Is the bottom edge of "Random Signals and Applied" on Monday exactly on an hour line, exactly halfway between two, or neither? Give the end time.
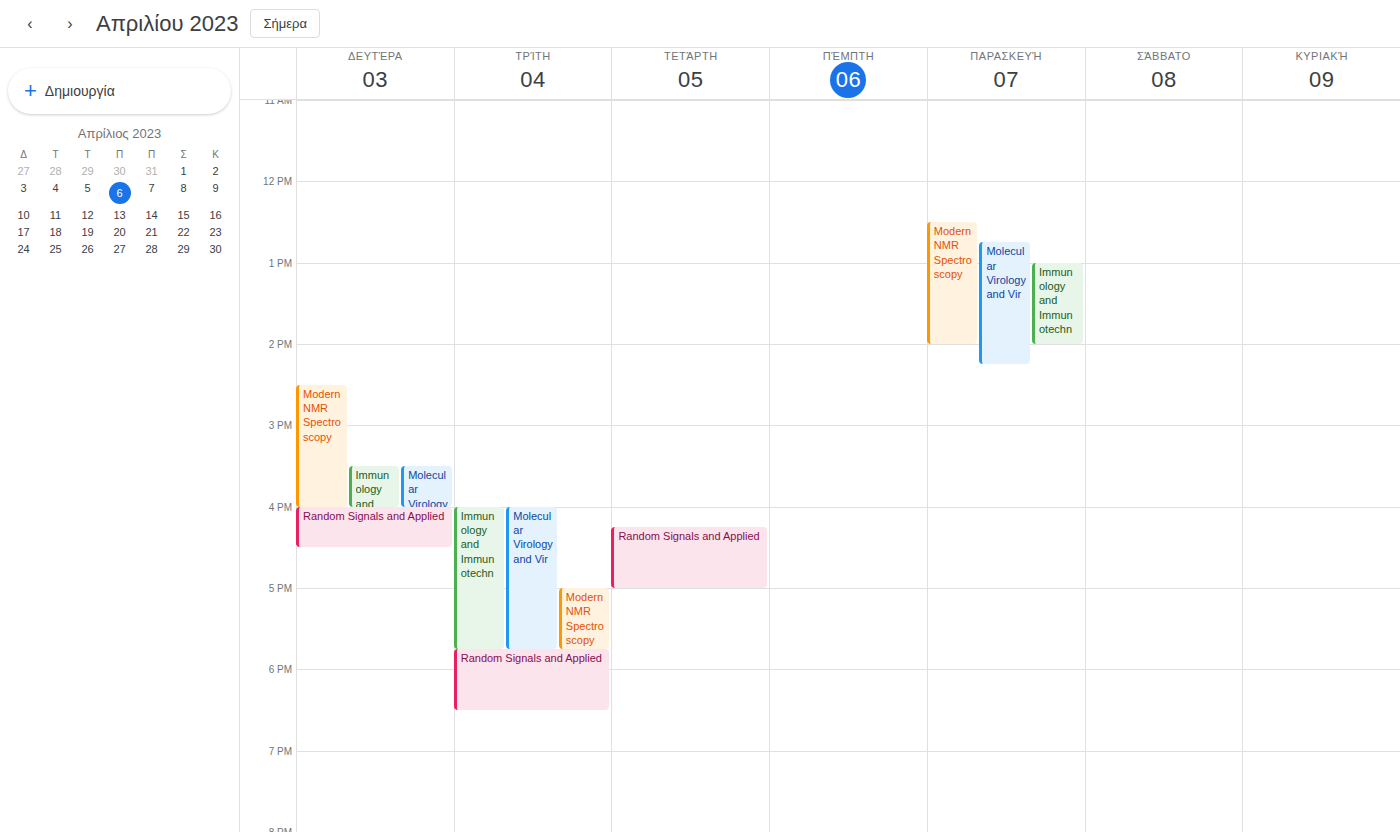
4:30 PM -- halfway between the 4 PM and 5 PM lines.